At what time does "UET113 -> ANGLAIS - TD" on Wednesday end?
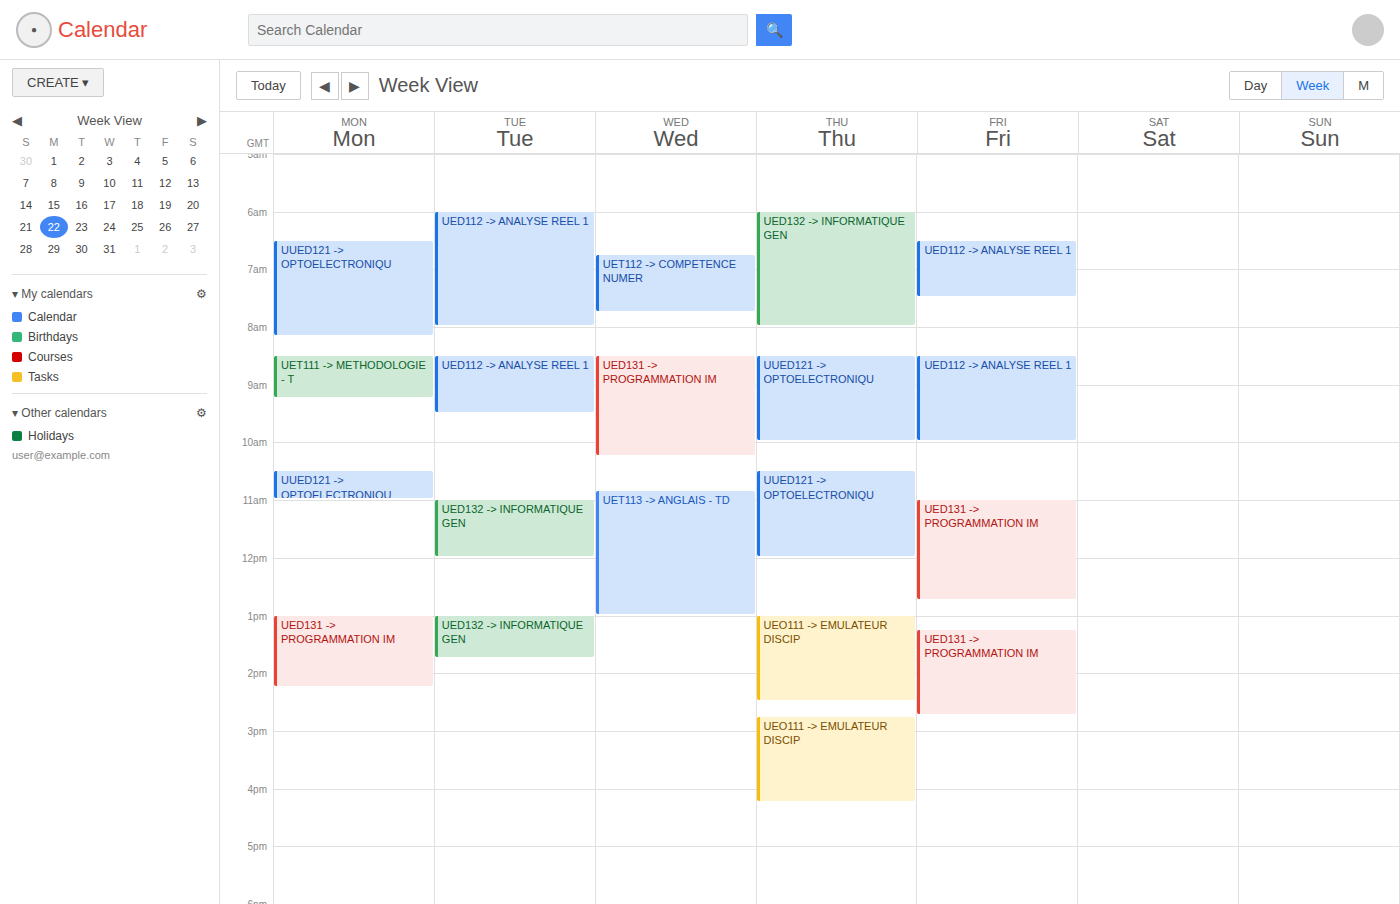
1:00 PM